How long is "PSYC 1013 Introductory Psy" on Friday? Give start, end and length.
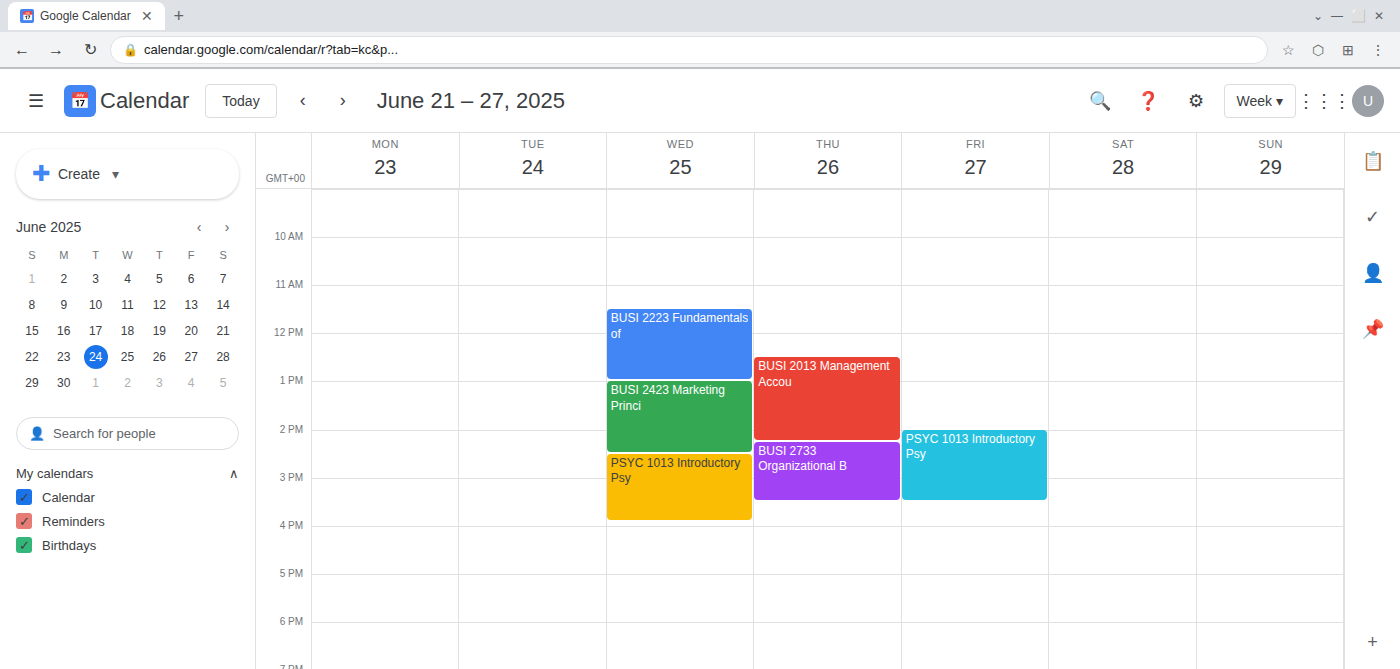
14:00 to 15:30, 1 hour 30 minutes